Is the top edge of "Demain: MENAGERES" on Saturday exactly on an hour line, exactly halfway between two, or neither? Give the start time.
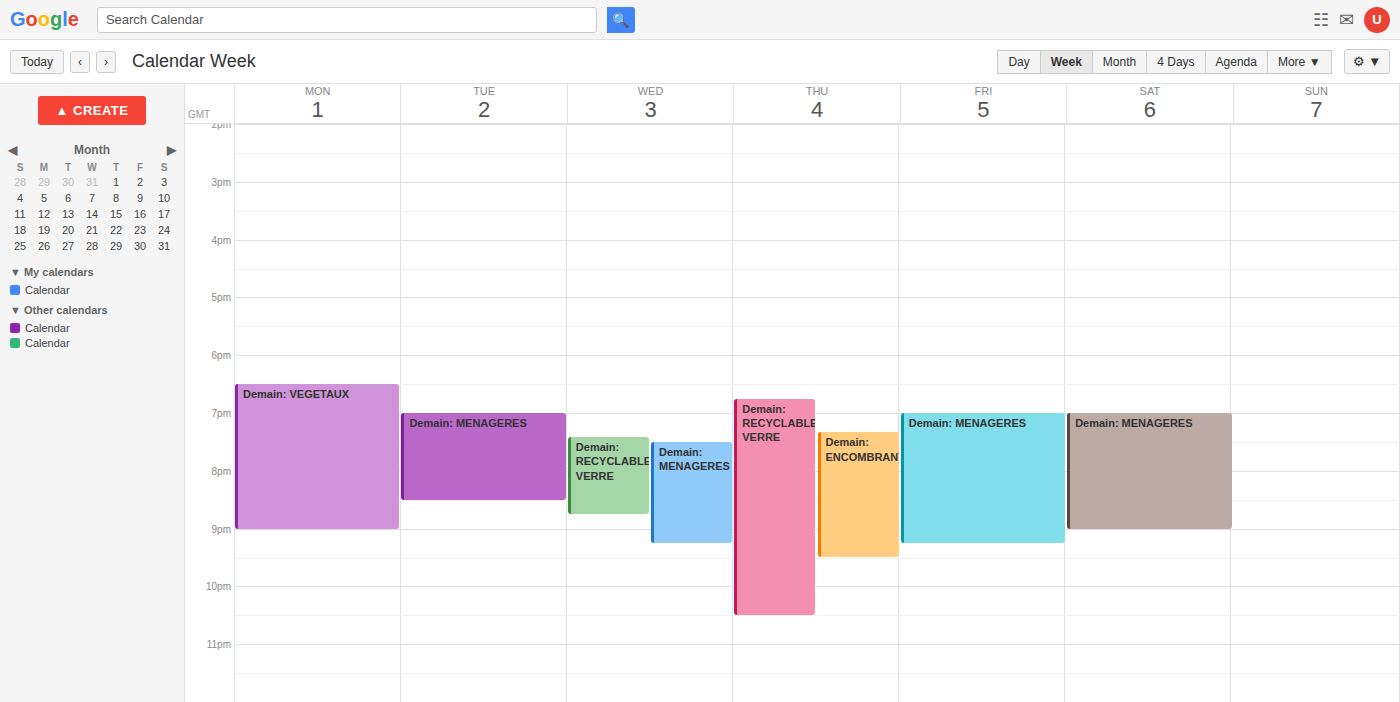
7:00 PM -- exactly on the 7 PM line.